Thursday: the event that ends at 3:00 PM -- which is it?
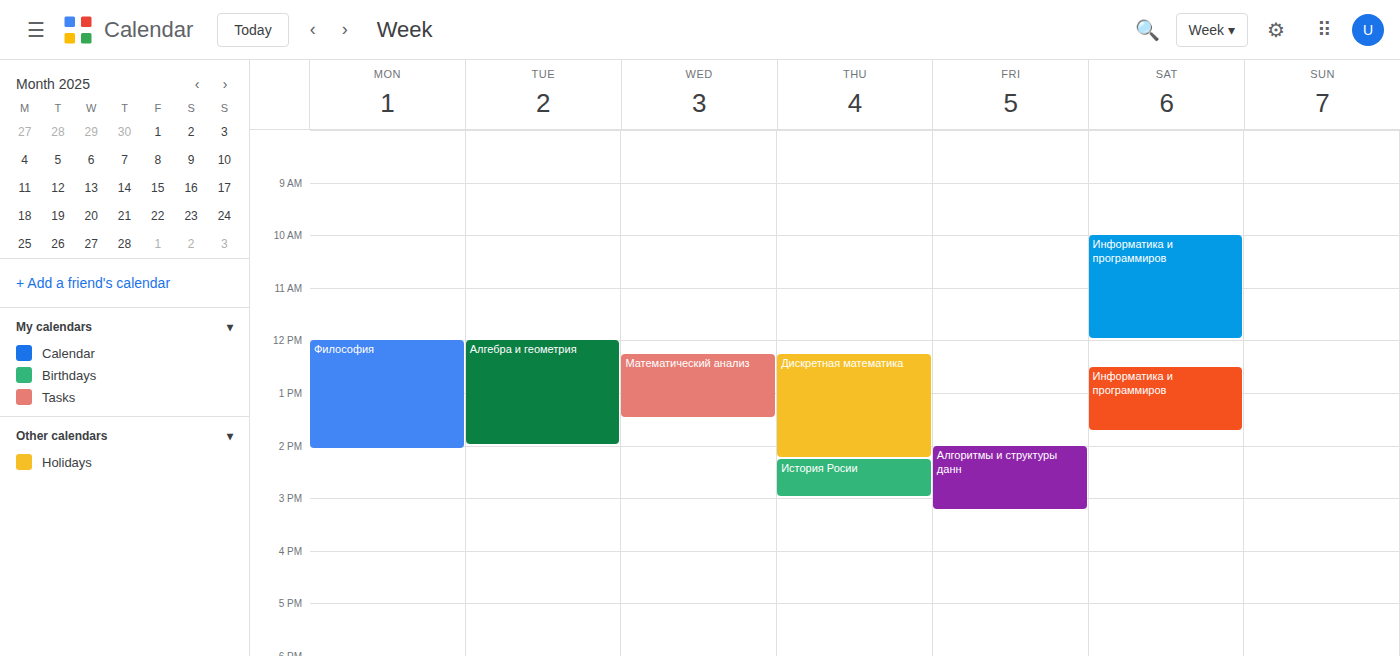
"История Росии"